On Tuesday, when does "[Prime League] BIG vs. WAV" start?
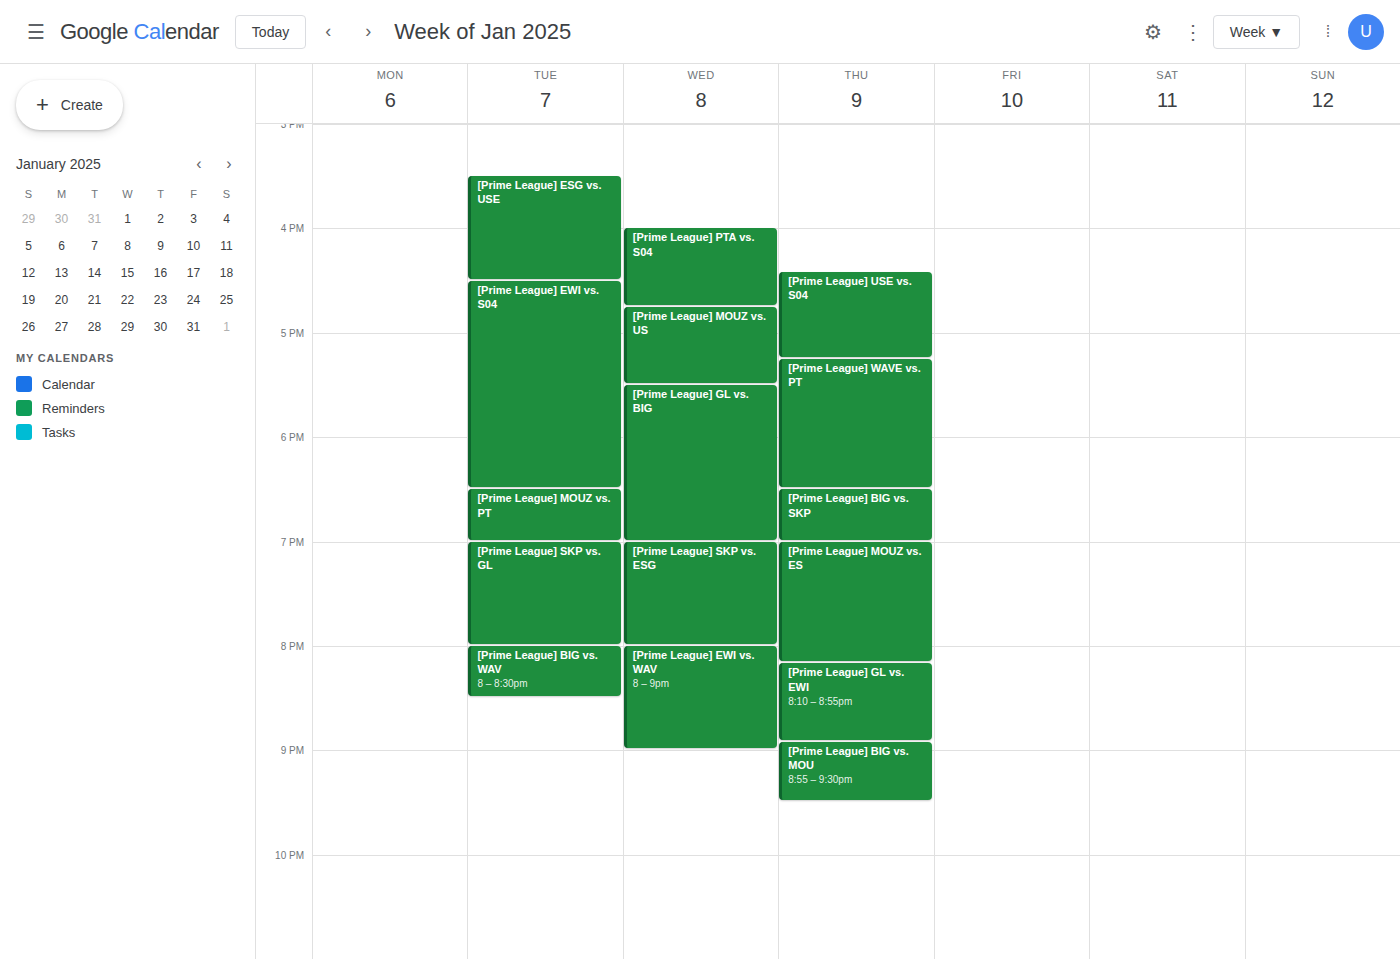
8:00 PM